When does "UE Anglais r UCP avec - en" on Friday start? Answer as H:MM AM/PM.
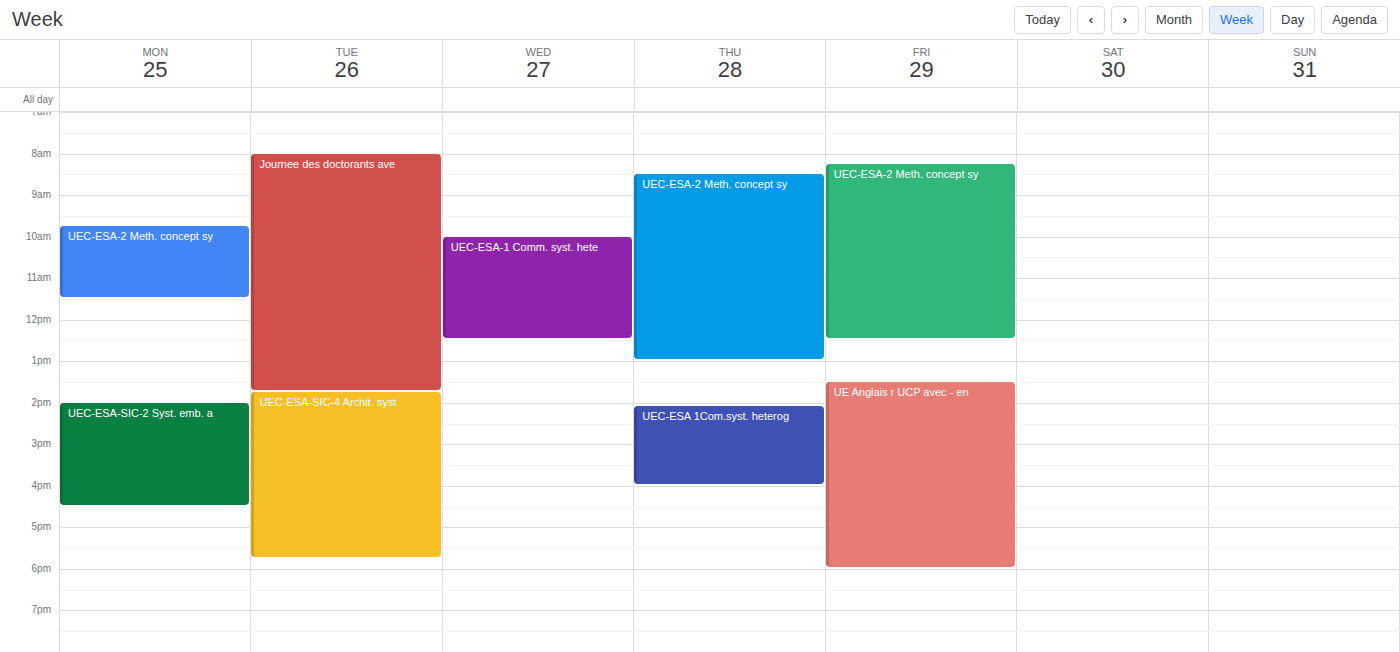
1:30 PM